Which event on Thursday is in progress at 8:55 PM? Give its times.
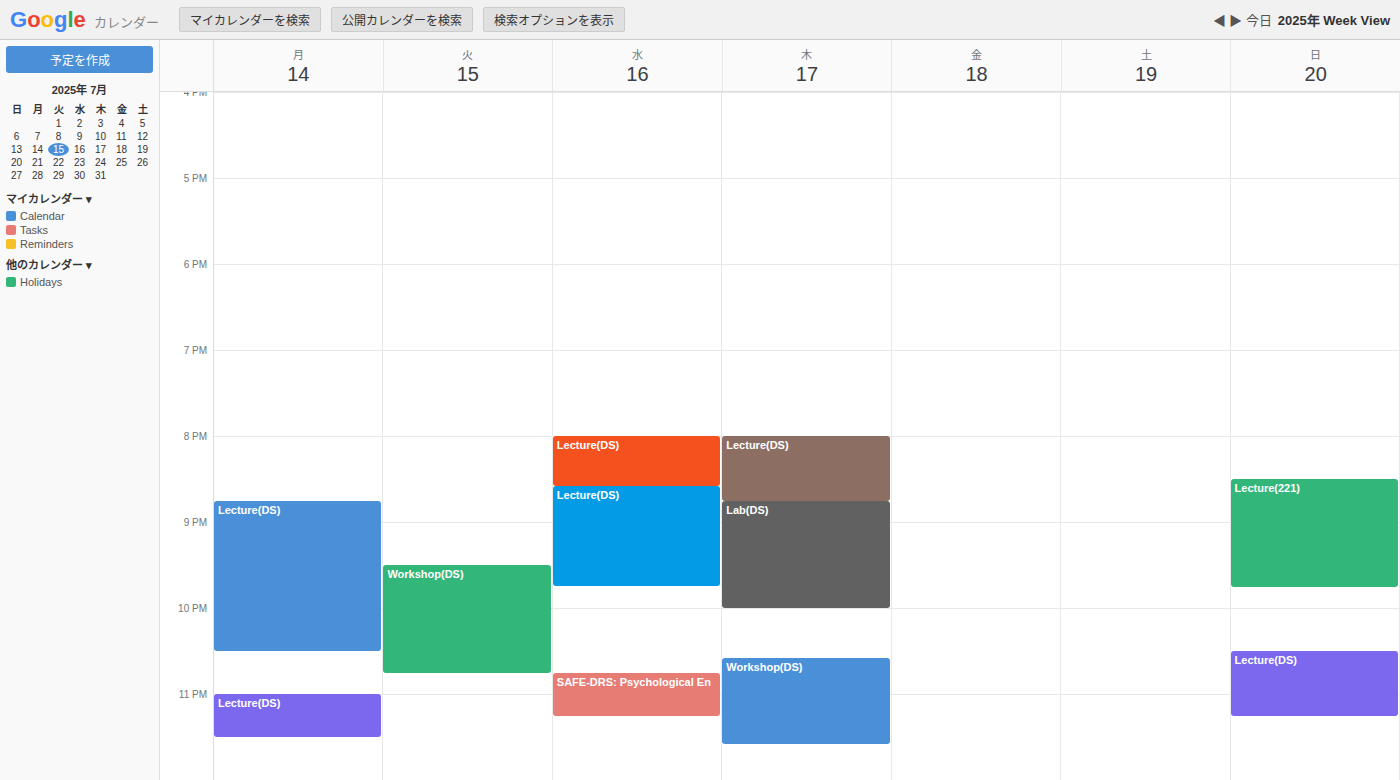
"Lab(DS)", 8:45 PM to 10:00 PM